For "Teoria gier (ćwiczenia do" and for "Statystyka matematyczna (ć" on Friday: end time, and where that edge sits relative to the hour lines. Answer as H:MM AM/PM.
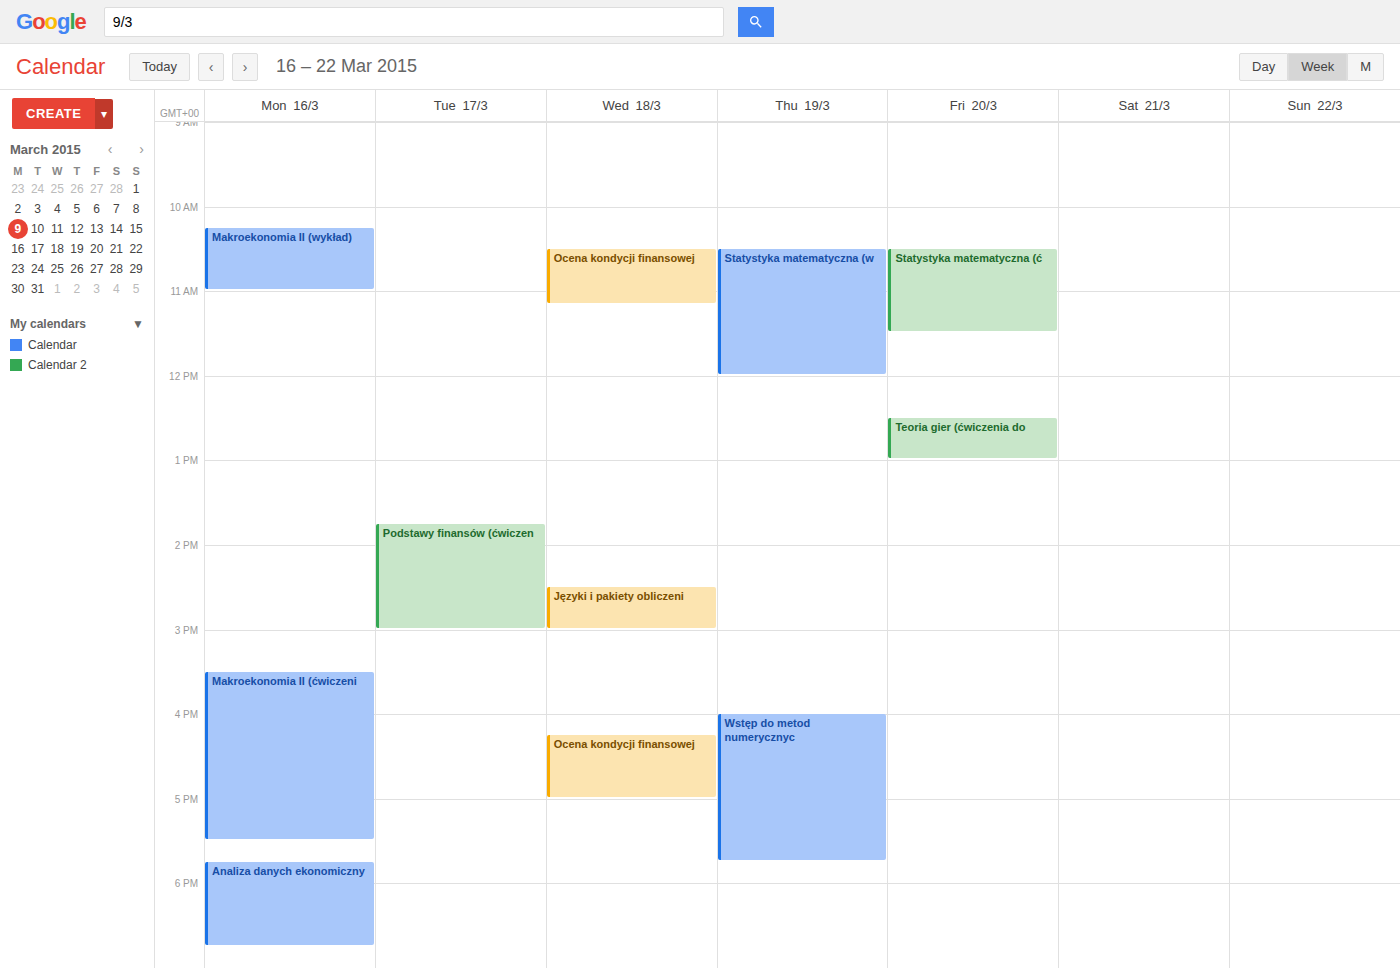
"Teoria gier (ćwiczenia do": 1:00 PM, exactly on the 1 PM line. "Statystyka matematyczna (ć": 11:30 AM, halfway between the 11 AM and 12 PM lines.